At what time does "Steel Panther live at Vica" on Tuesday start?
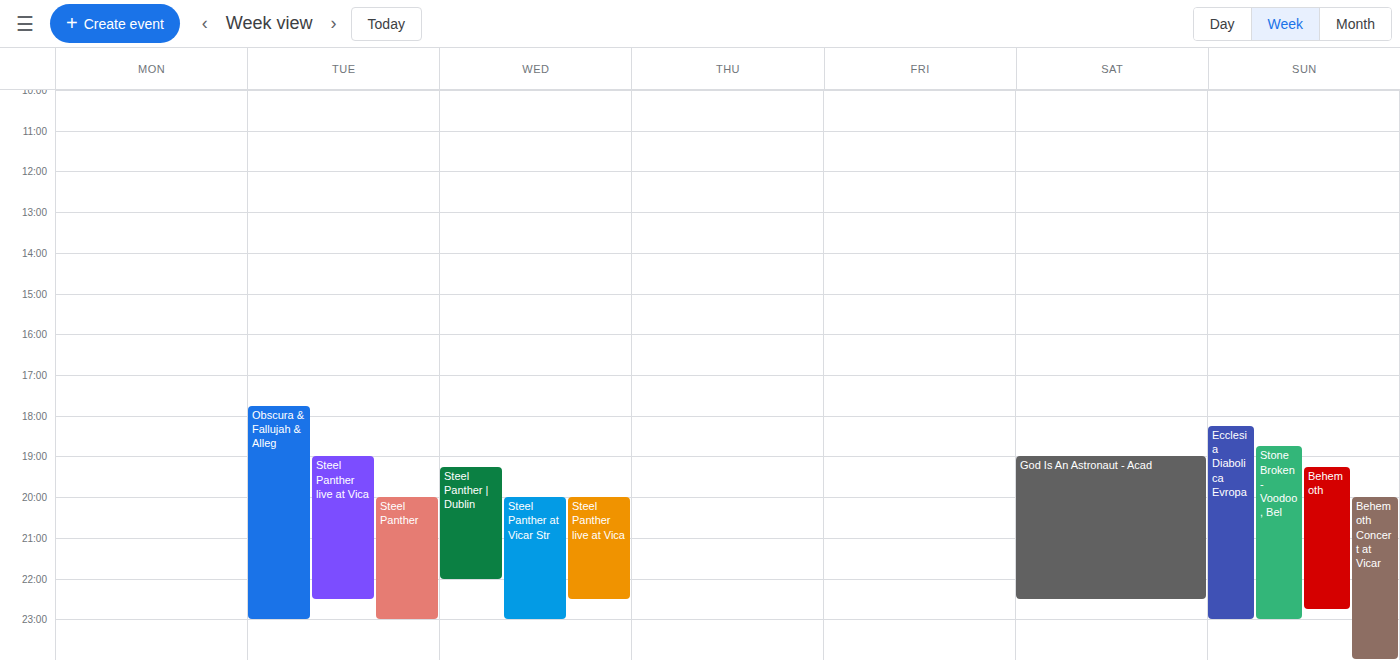
7:00 PM